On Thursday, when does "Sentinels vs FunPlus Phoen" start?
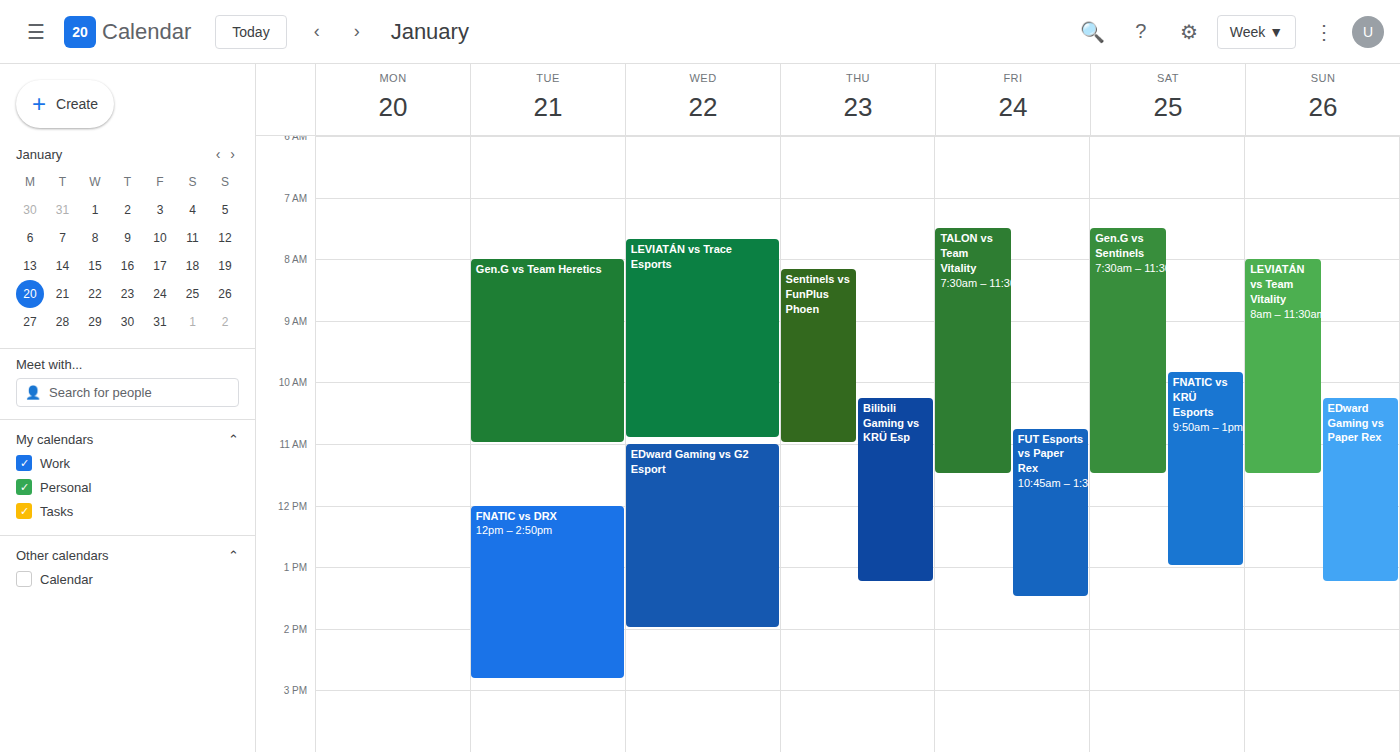
8:10 AM